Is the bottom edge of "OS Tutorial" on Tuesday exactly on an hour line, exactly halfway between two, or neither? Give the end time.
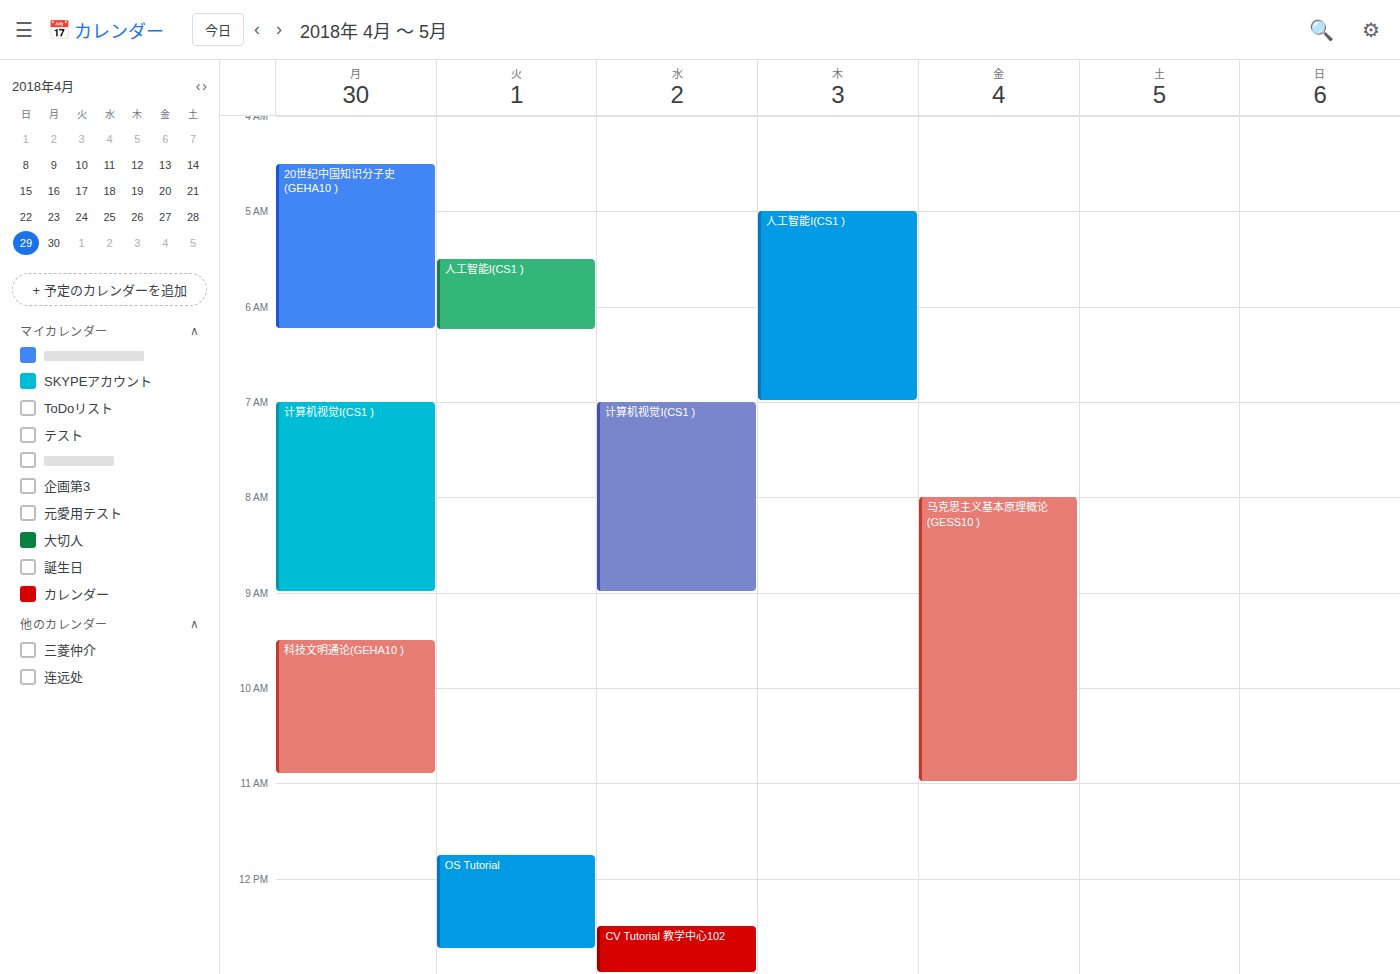
12:45 PM -- neither: three quarters of the way from the 12 PM line to the 1 PM line.